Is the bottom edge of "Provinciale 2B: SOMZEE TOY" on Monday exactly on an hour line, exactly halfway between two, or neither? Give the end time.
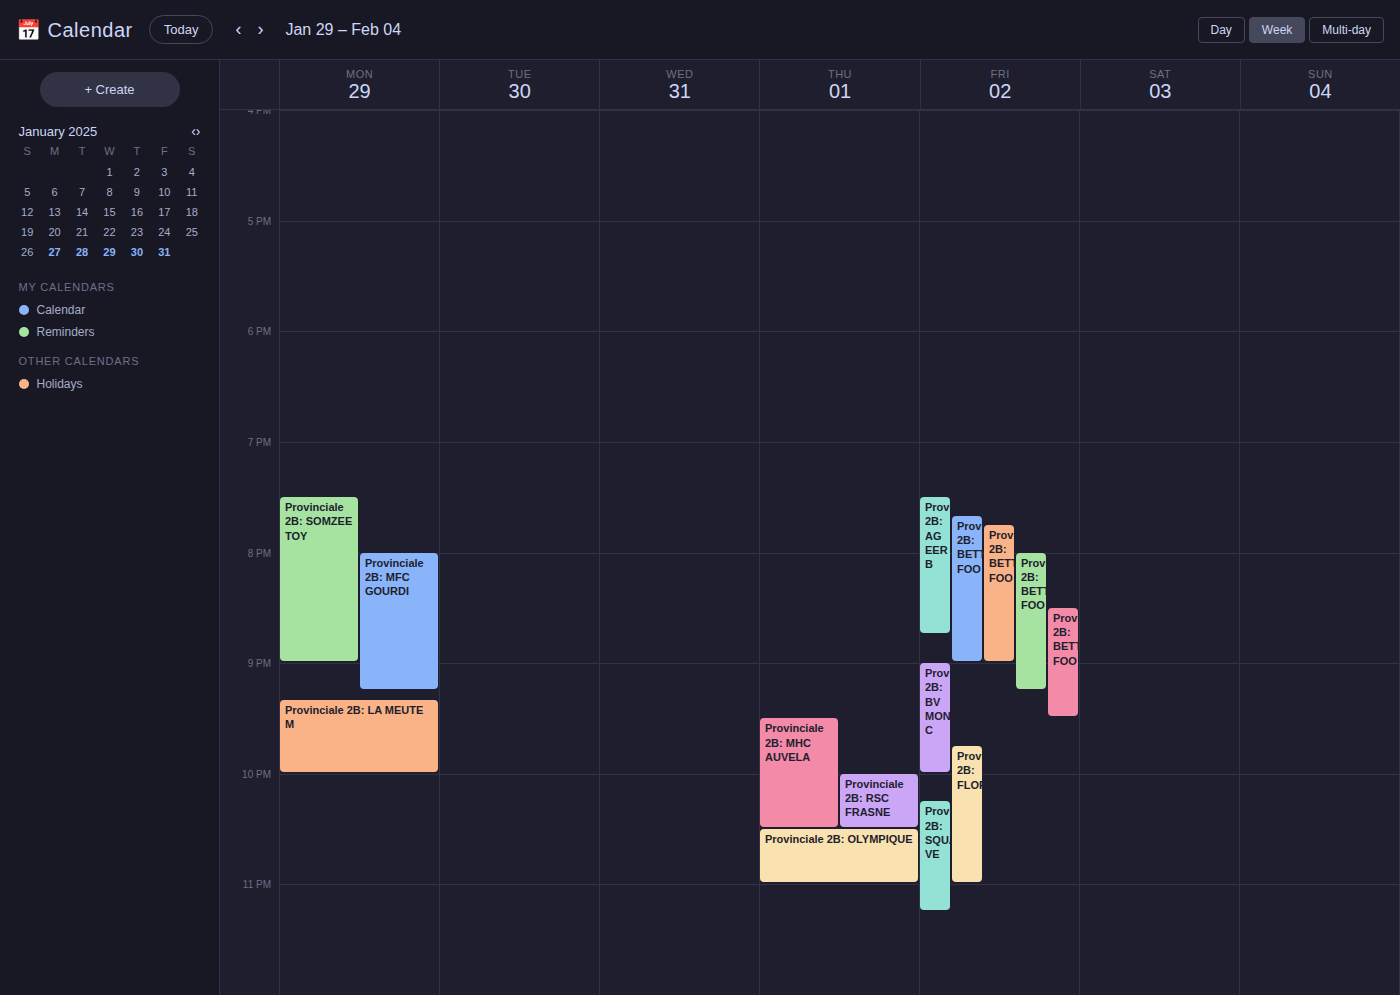
21:00 -- exactly on the 21:00 line.